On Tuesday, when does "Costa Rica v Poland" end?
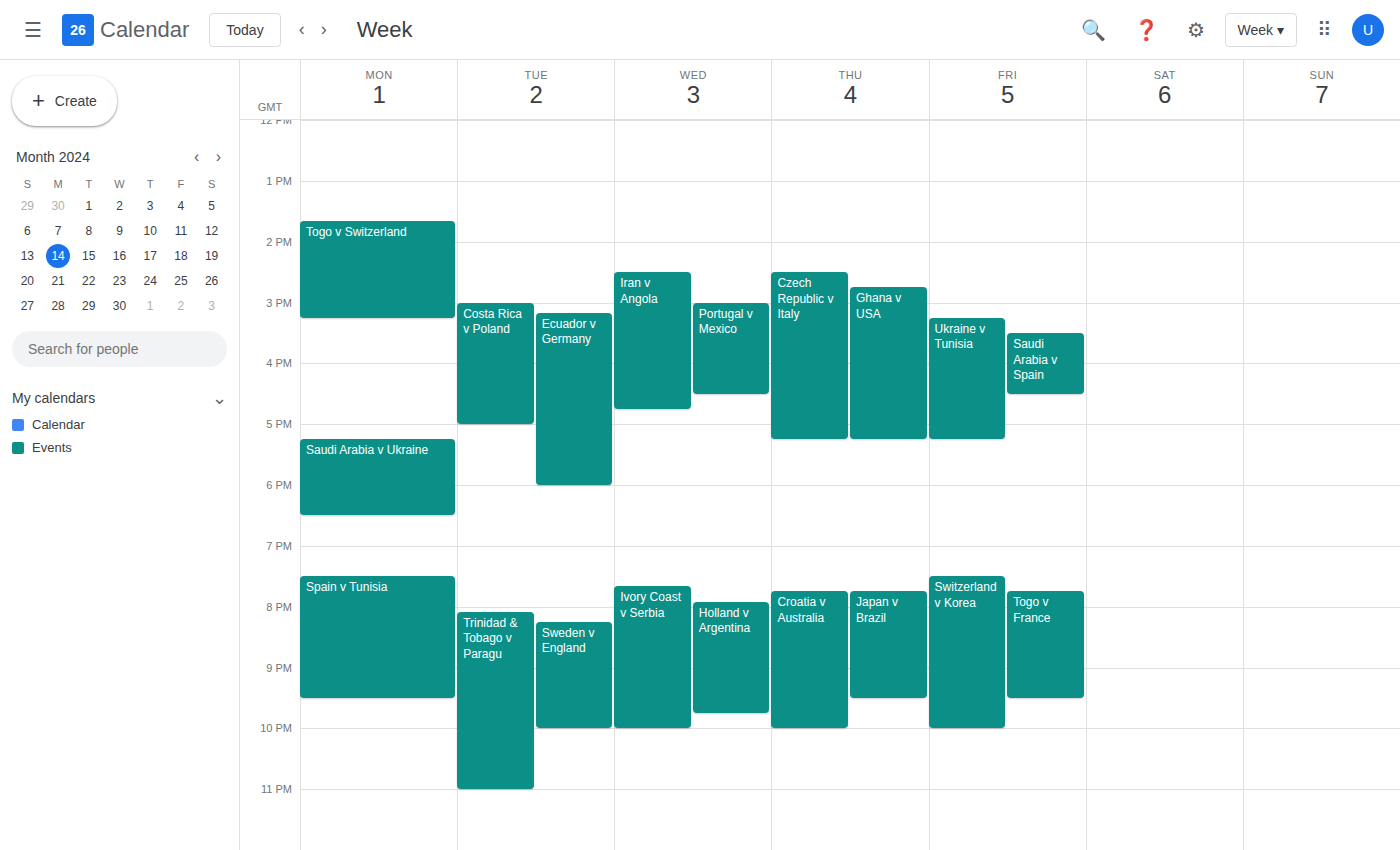
5:00 PM